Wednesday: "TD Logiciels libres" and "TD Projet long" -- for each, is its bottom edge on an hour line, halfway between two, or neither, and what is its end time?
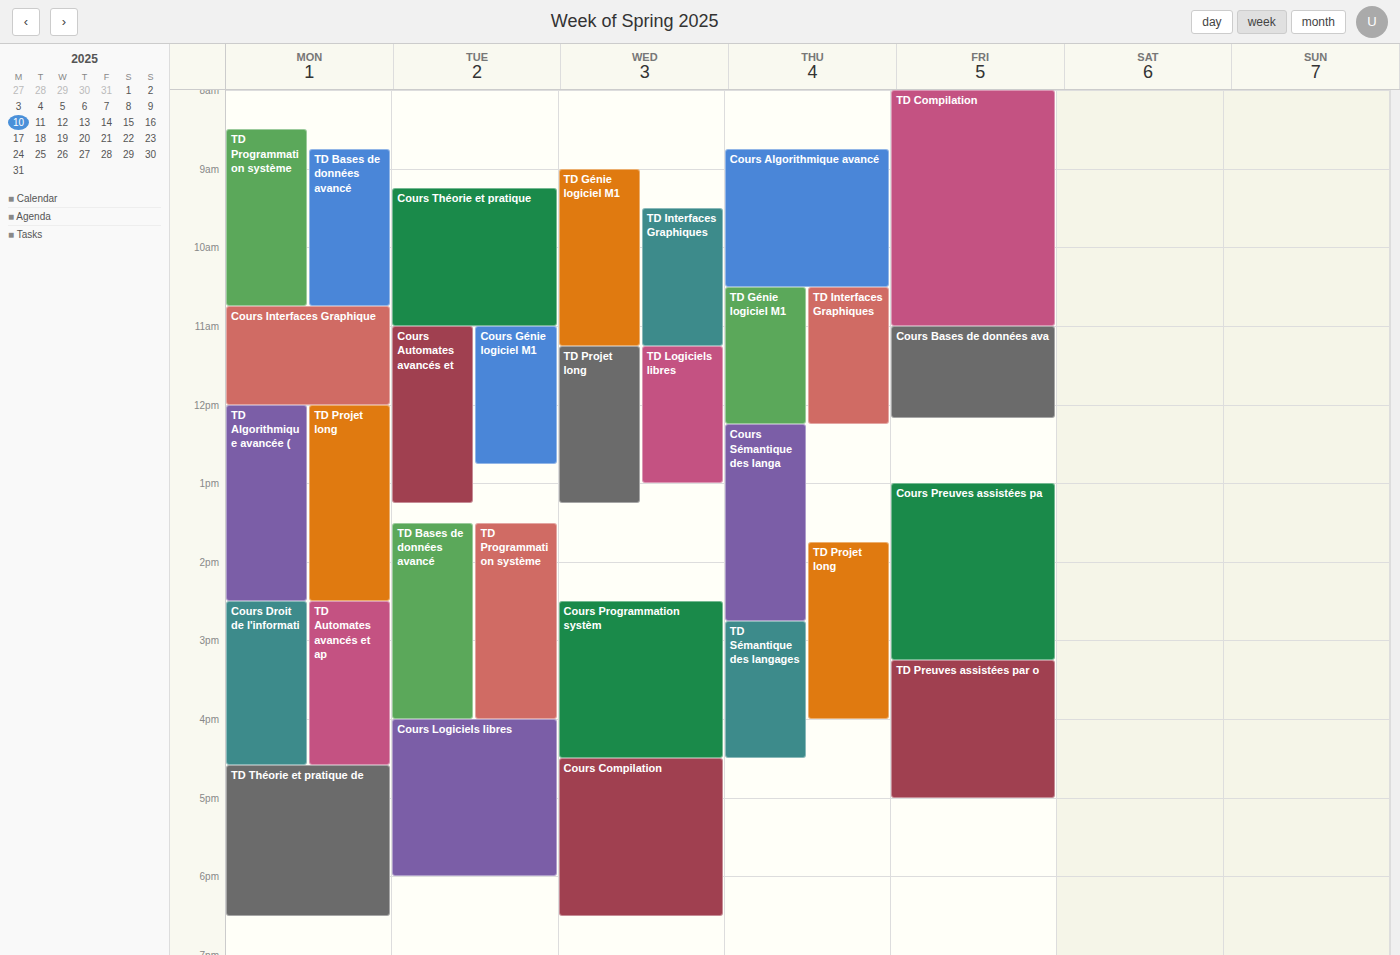
"TD Logiciels libres": 1:00 PM, exactly on the 1 PM line. "TD Projet long": 1:15 PM, neither: a quarter of the way from the 1 PM line to the 2 PM line.